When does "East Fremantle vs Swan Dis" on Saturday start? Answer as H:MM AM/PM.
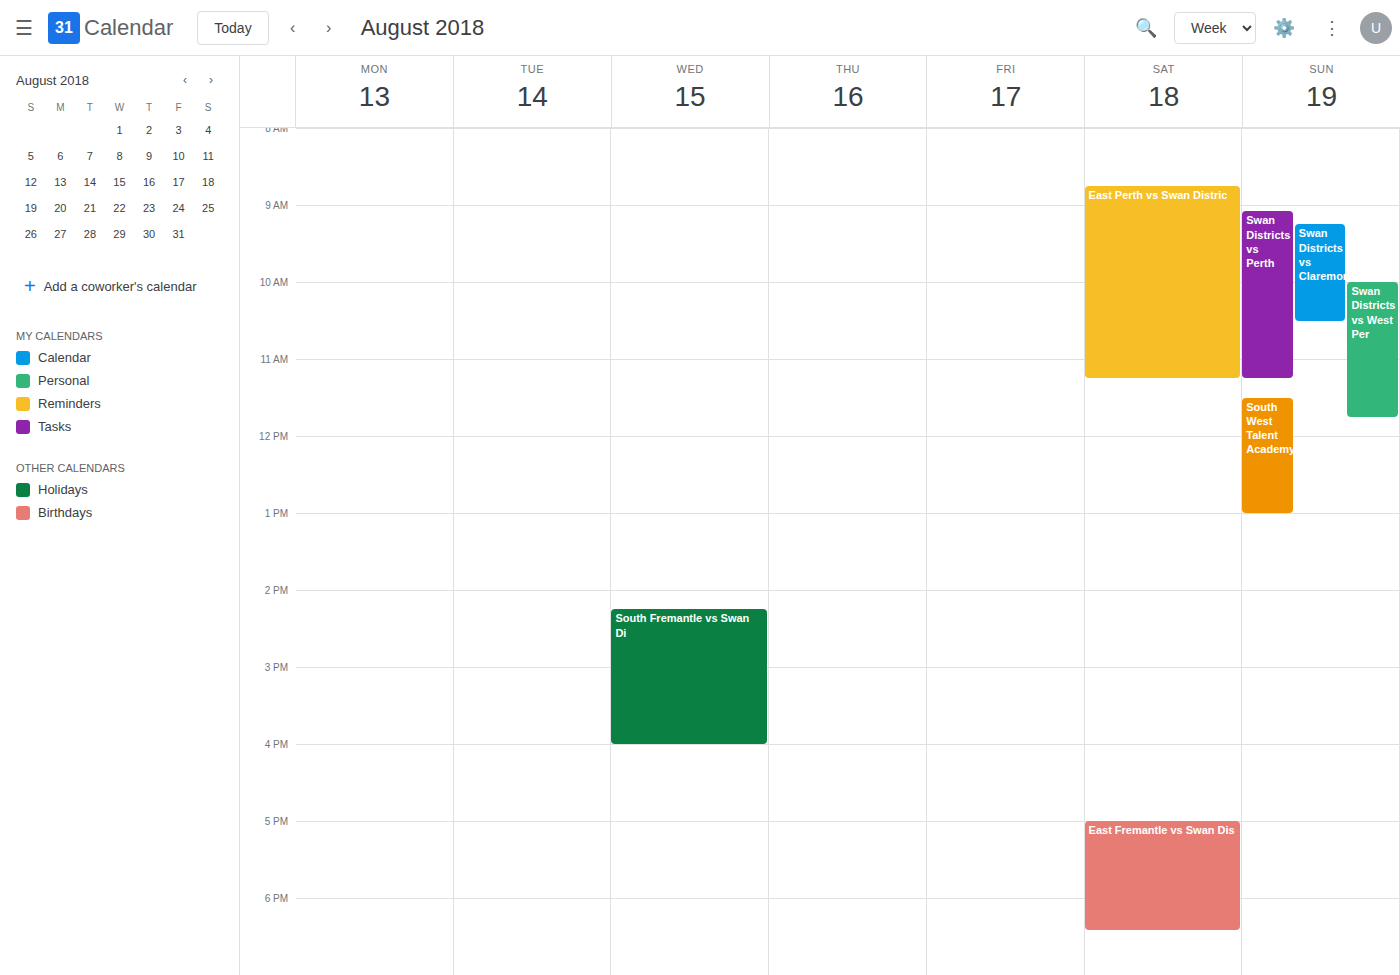
5:00 PM